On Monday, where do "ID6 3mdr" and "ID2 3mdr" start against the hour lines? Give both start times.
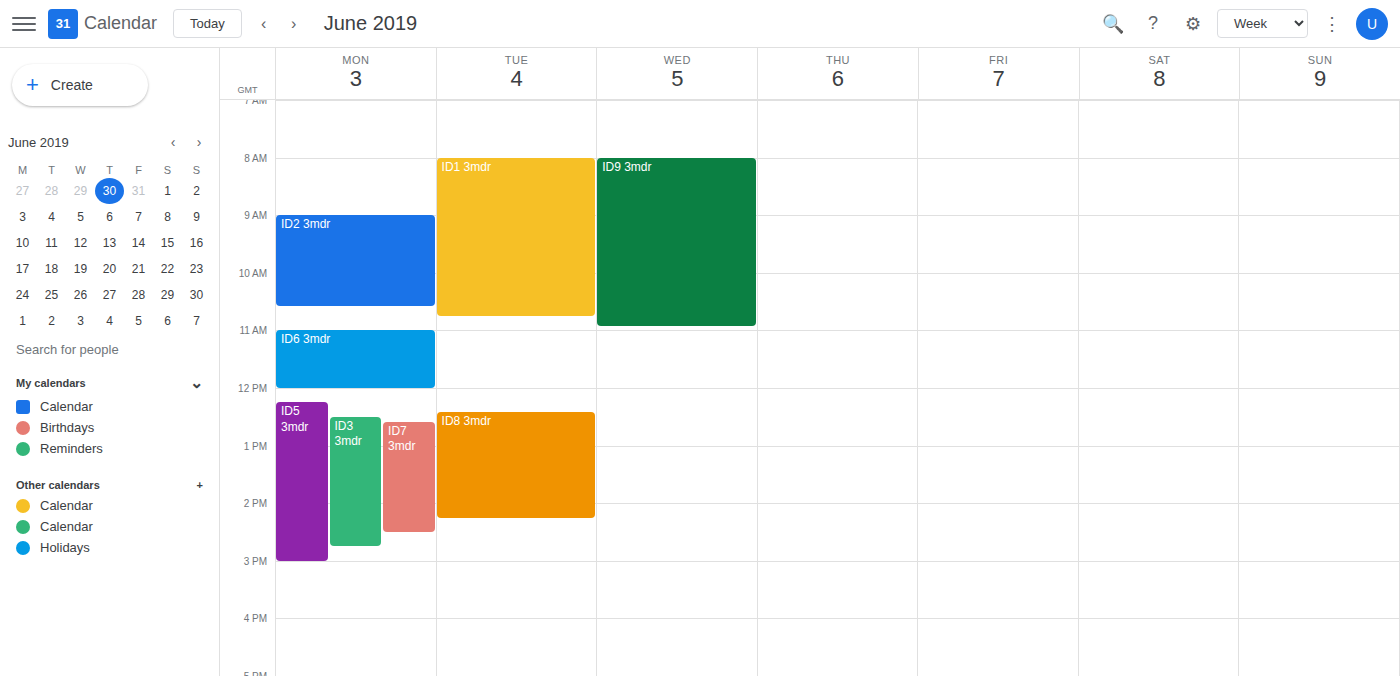
"ID6 3mdr": 11:00 AM, exactly on the 11 AM line. "ID2 3mdr": 9:00 AM, exactly on the 9 AM line.